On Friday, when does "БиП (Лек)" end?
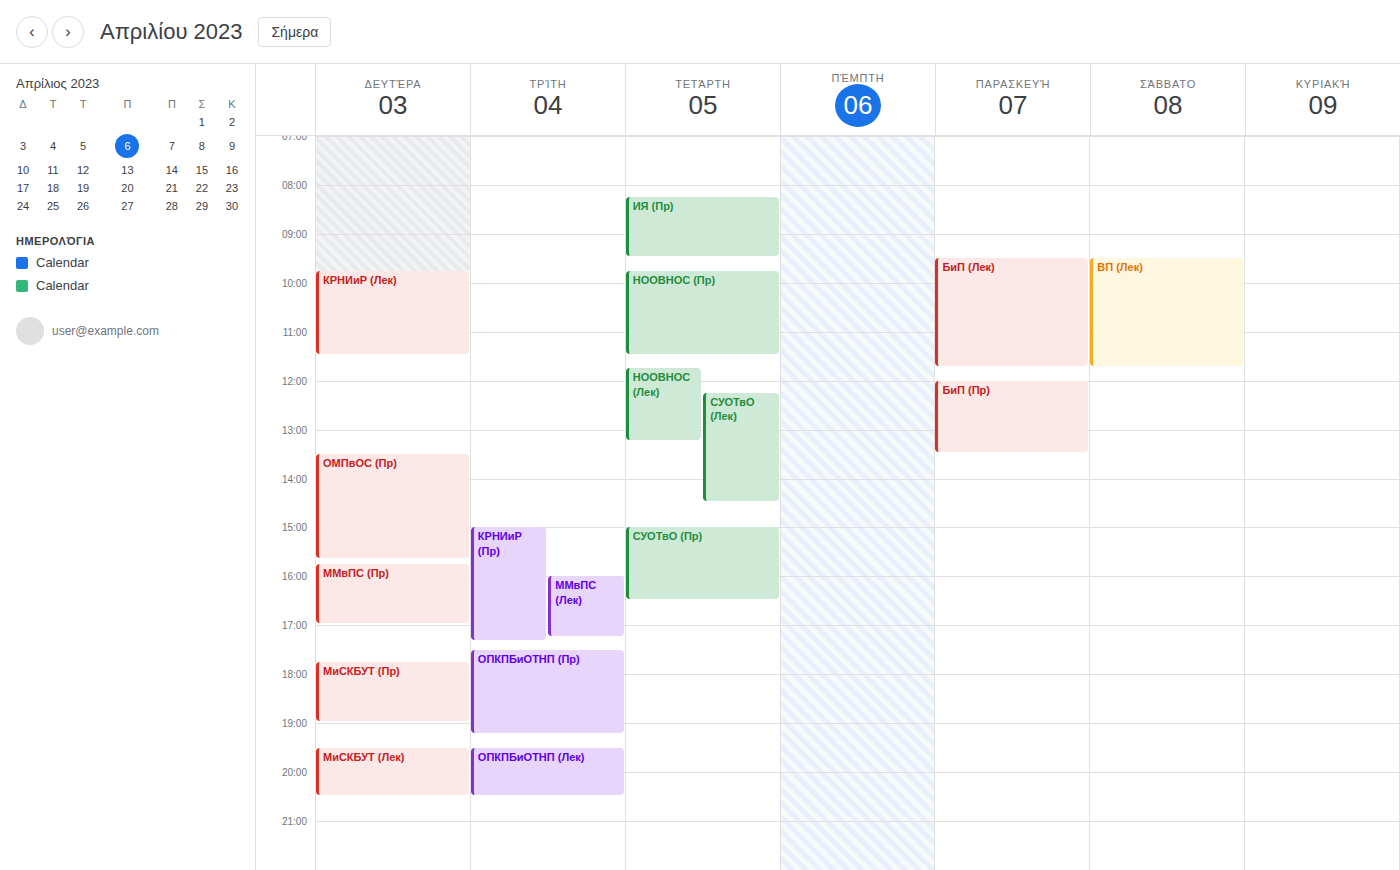
11:45 AM